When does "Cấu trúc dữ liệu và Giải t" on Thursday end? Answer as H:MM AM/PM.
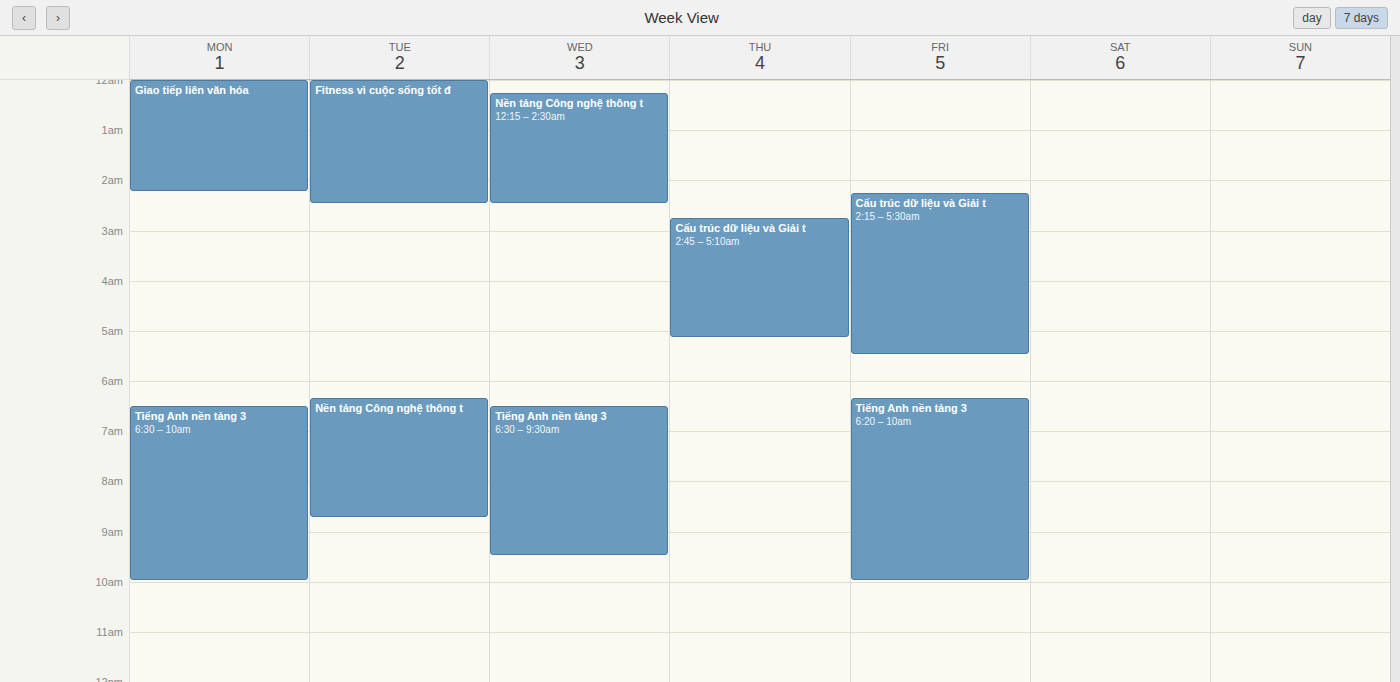
5:10 AM